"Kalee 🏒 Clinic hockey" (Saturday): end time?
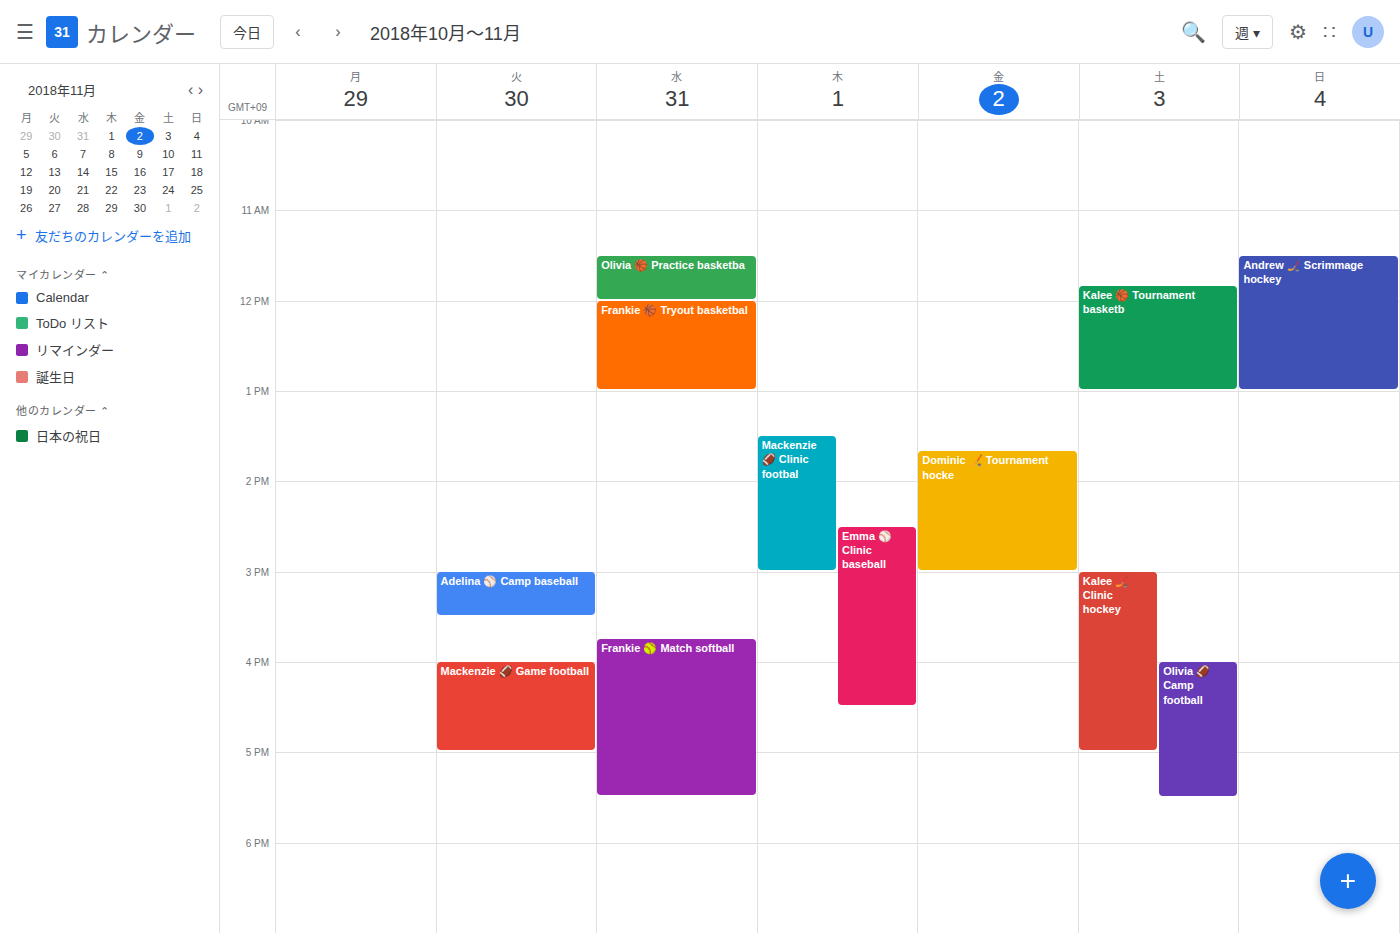
5:00 PM